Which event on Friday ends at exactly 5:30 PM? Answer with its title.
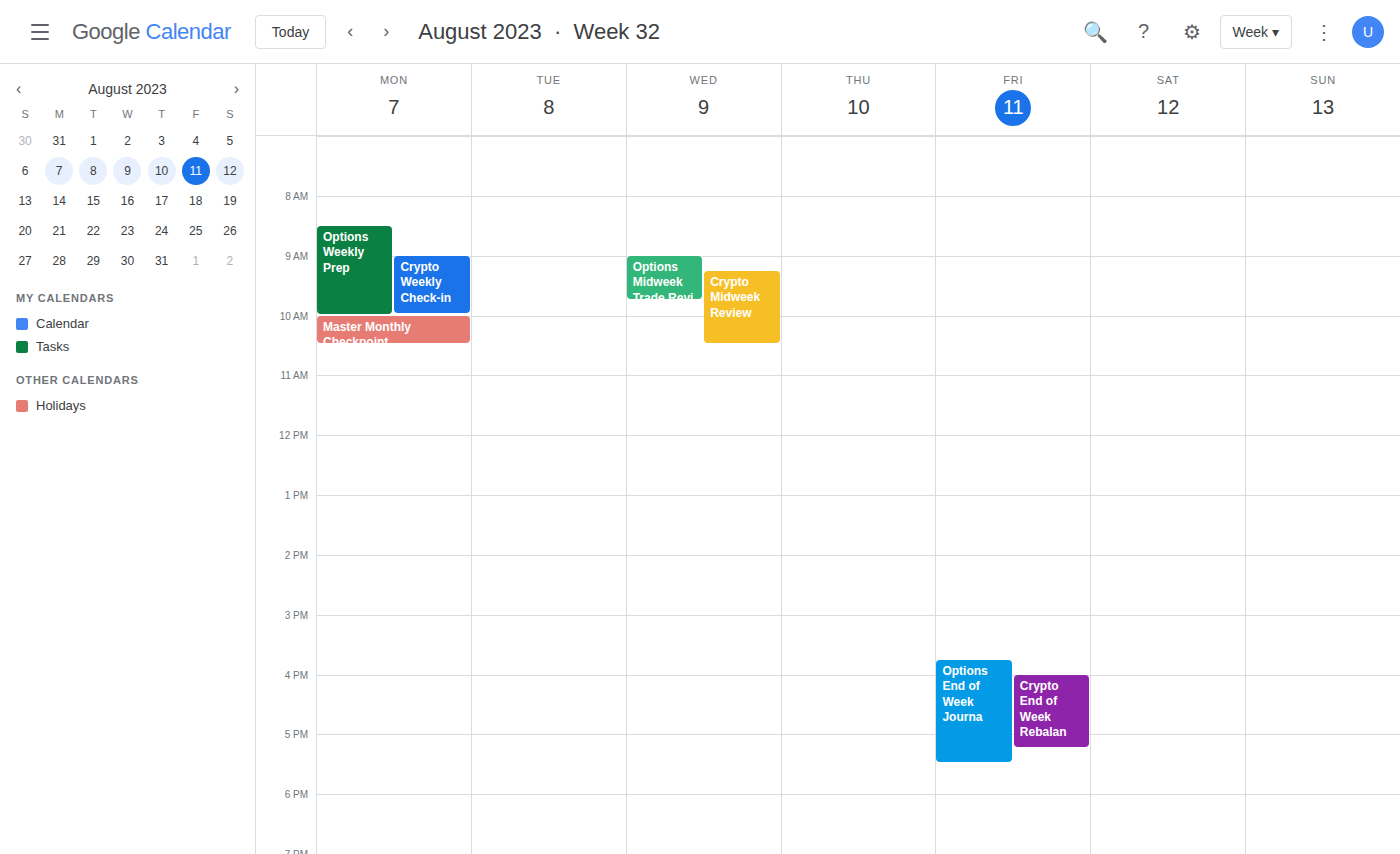
"Options End of Week Journa"